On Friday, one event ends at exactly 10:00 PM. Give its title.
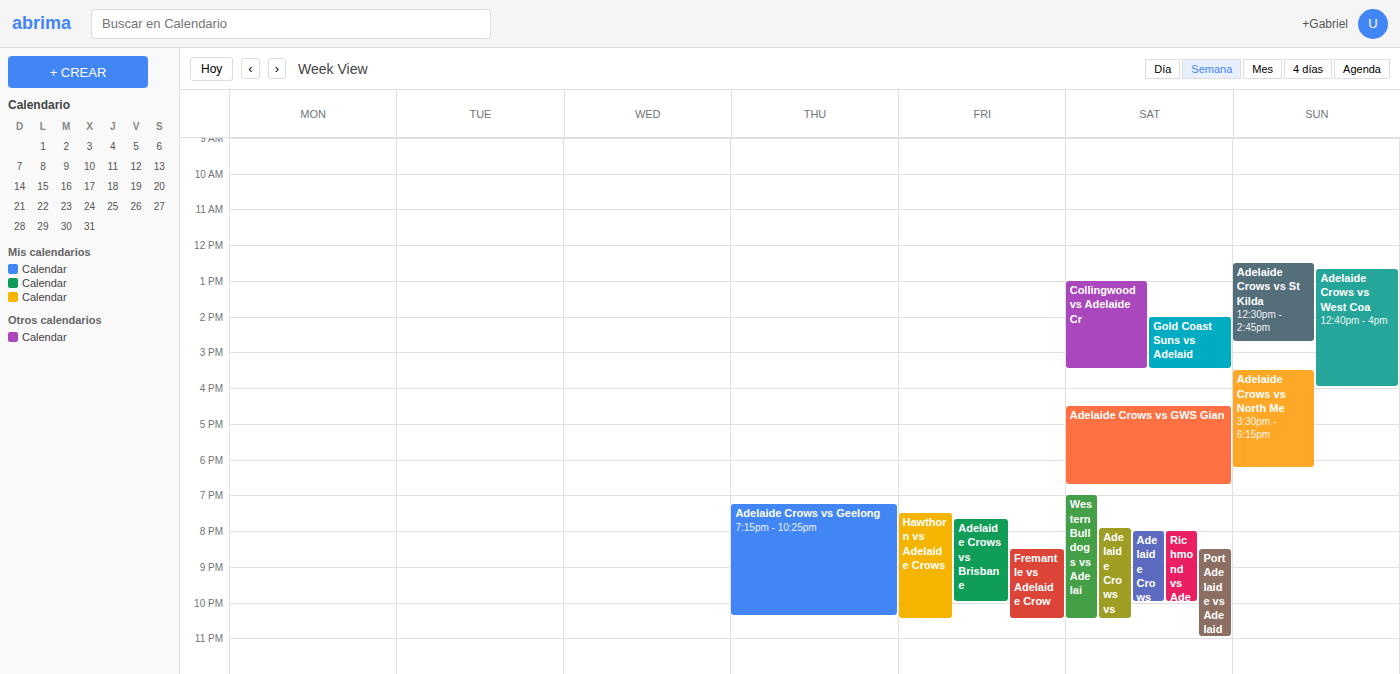
"Adelaide Crows vs Brisbane"